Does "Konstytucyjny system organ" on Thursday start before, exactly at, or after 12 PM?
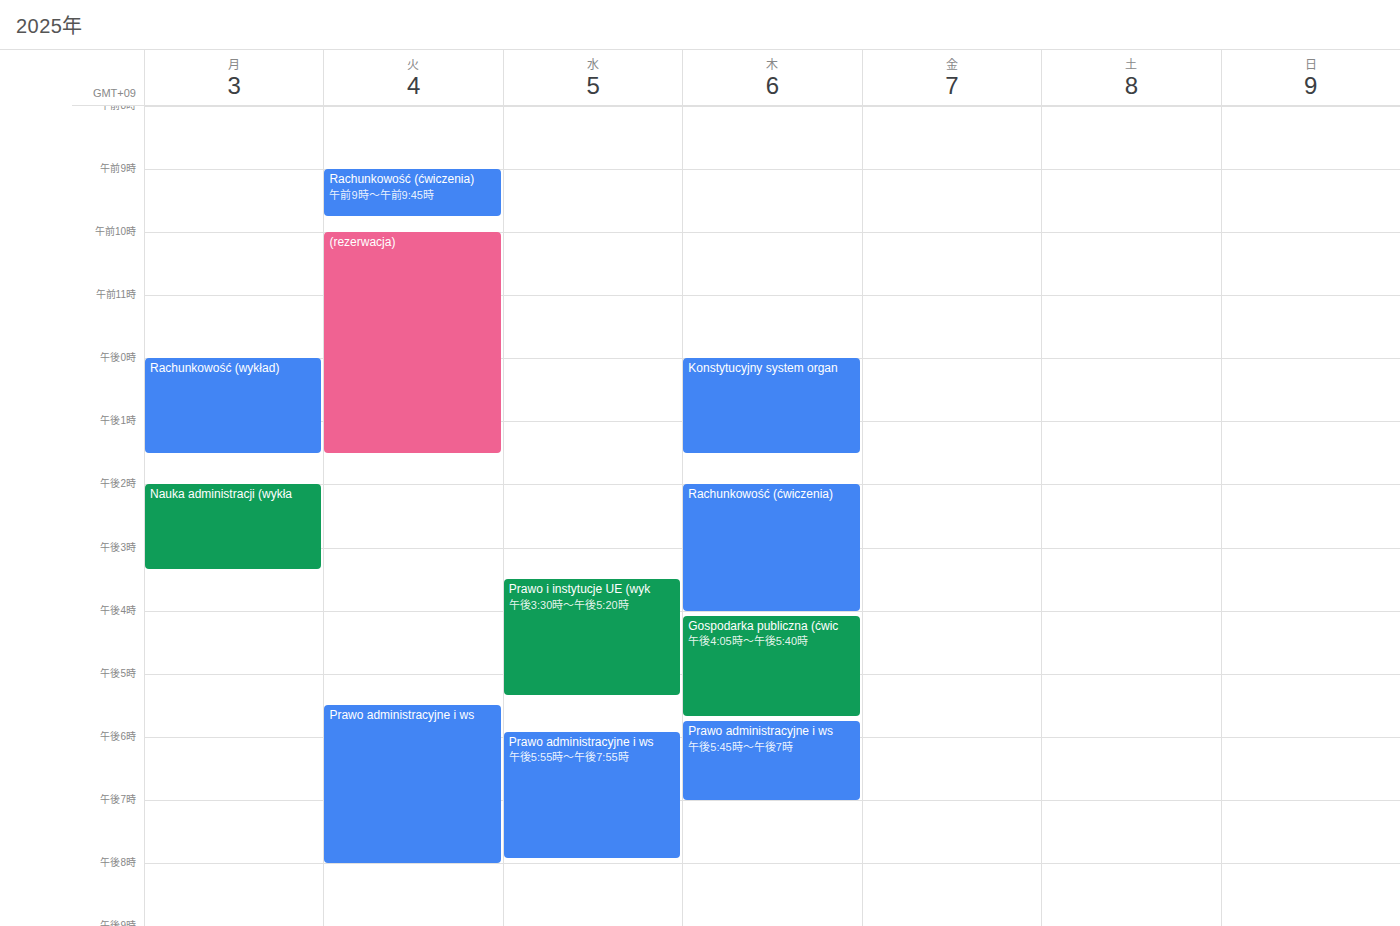
12:00 PM -- exactly at 12 PM, on the 12 PM line.